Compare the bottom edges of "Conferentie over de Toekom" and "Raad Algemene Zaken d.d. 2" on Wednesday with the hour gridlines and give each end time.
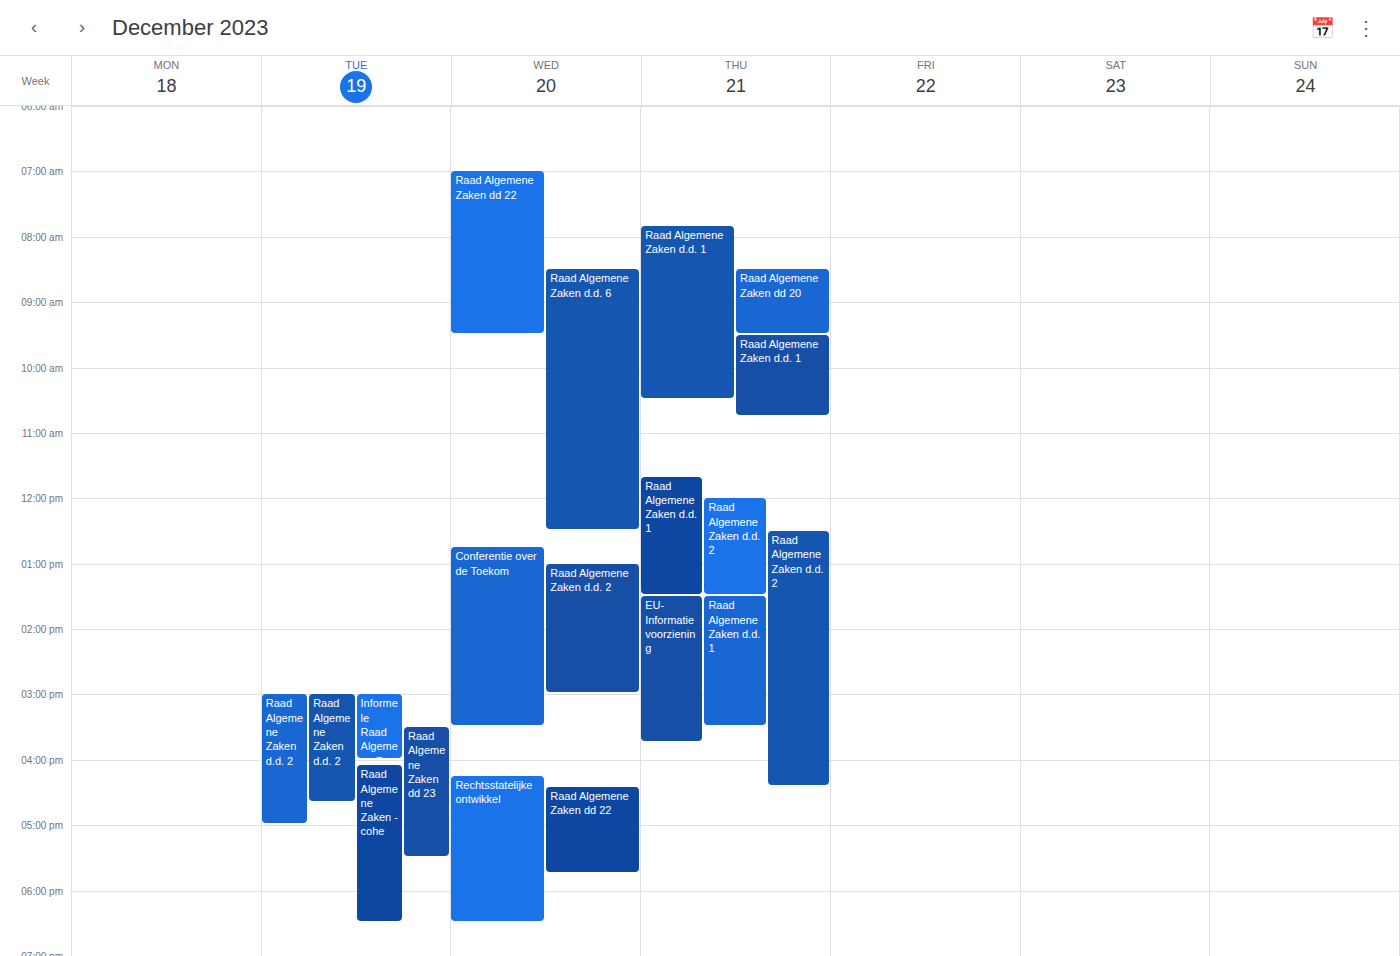
"Conferentie over de Toekom": 3:30 PM, halfway between the 3 PM and 4 PM lines. "Raad Algemene Zaken d.d. 2": 3:00 PM, exactly on the 3 PM line.